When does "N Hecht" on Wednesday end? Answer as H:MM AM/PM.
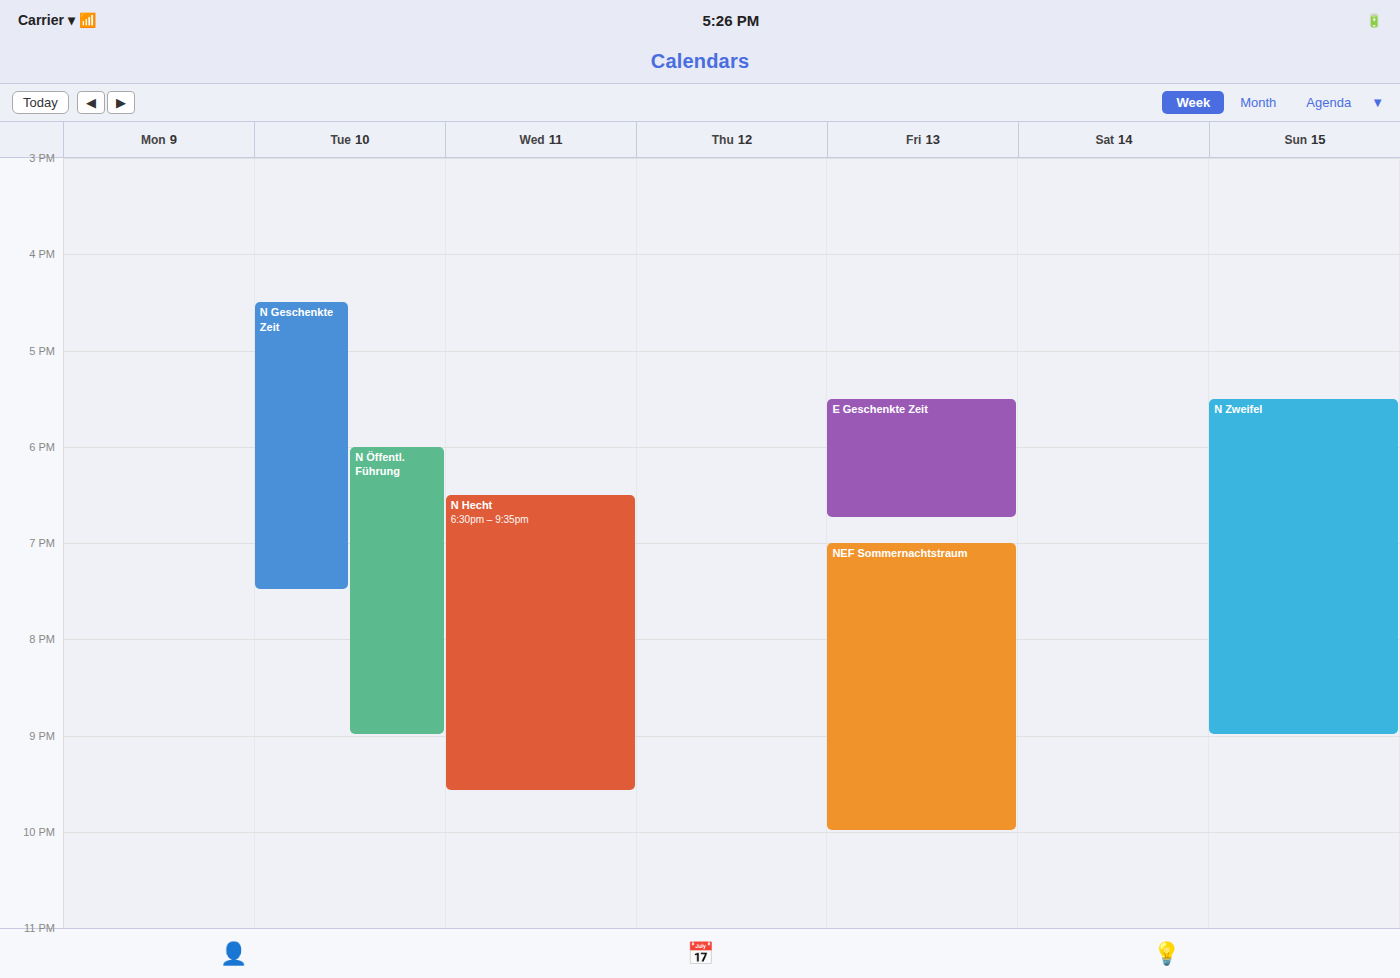
9:35 PM